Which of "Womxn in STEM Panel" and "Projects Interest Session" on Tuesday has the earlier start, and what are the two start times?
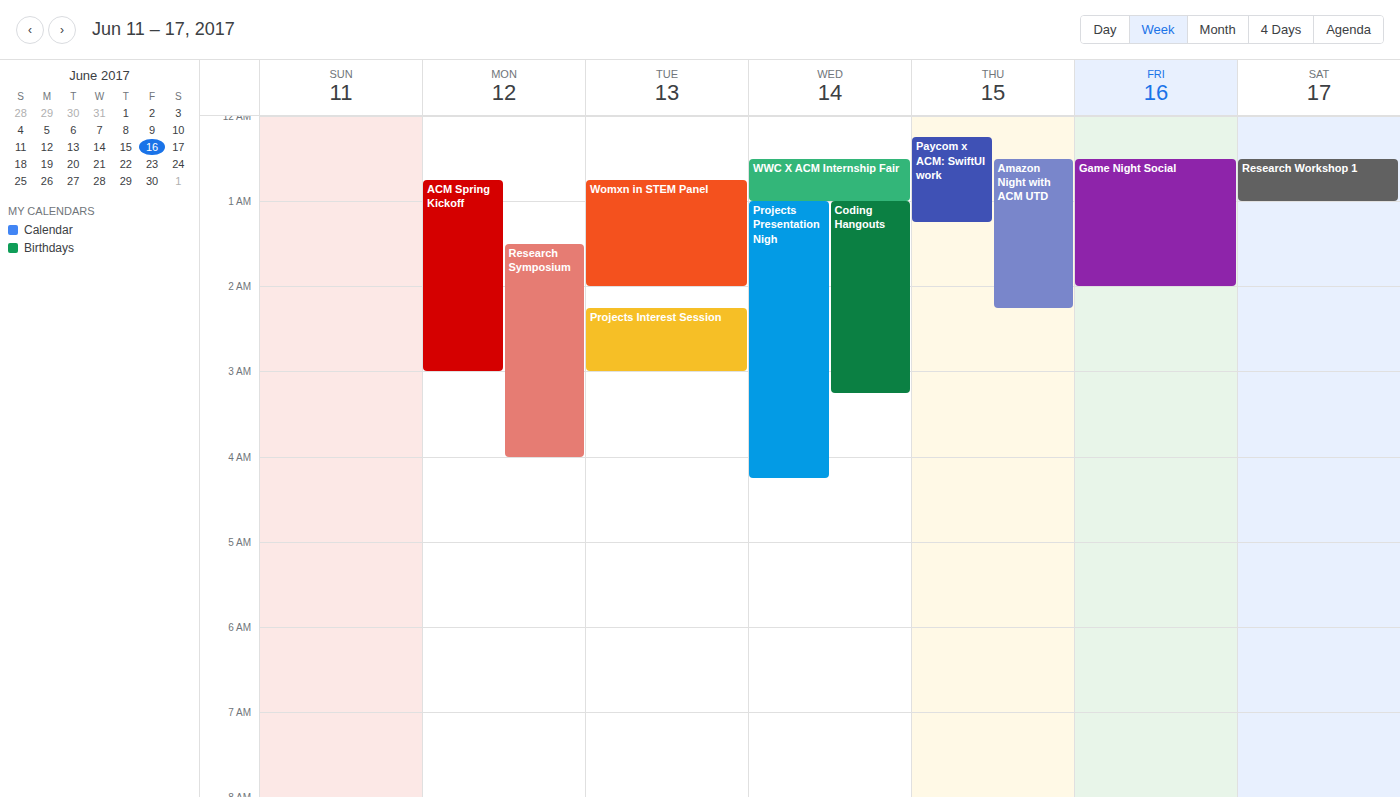
"Womxn in STEM Panel" 12:45 AM; "Projects Interest Session" 2:15 AM.